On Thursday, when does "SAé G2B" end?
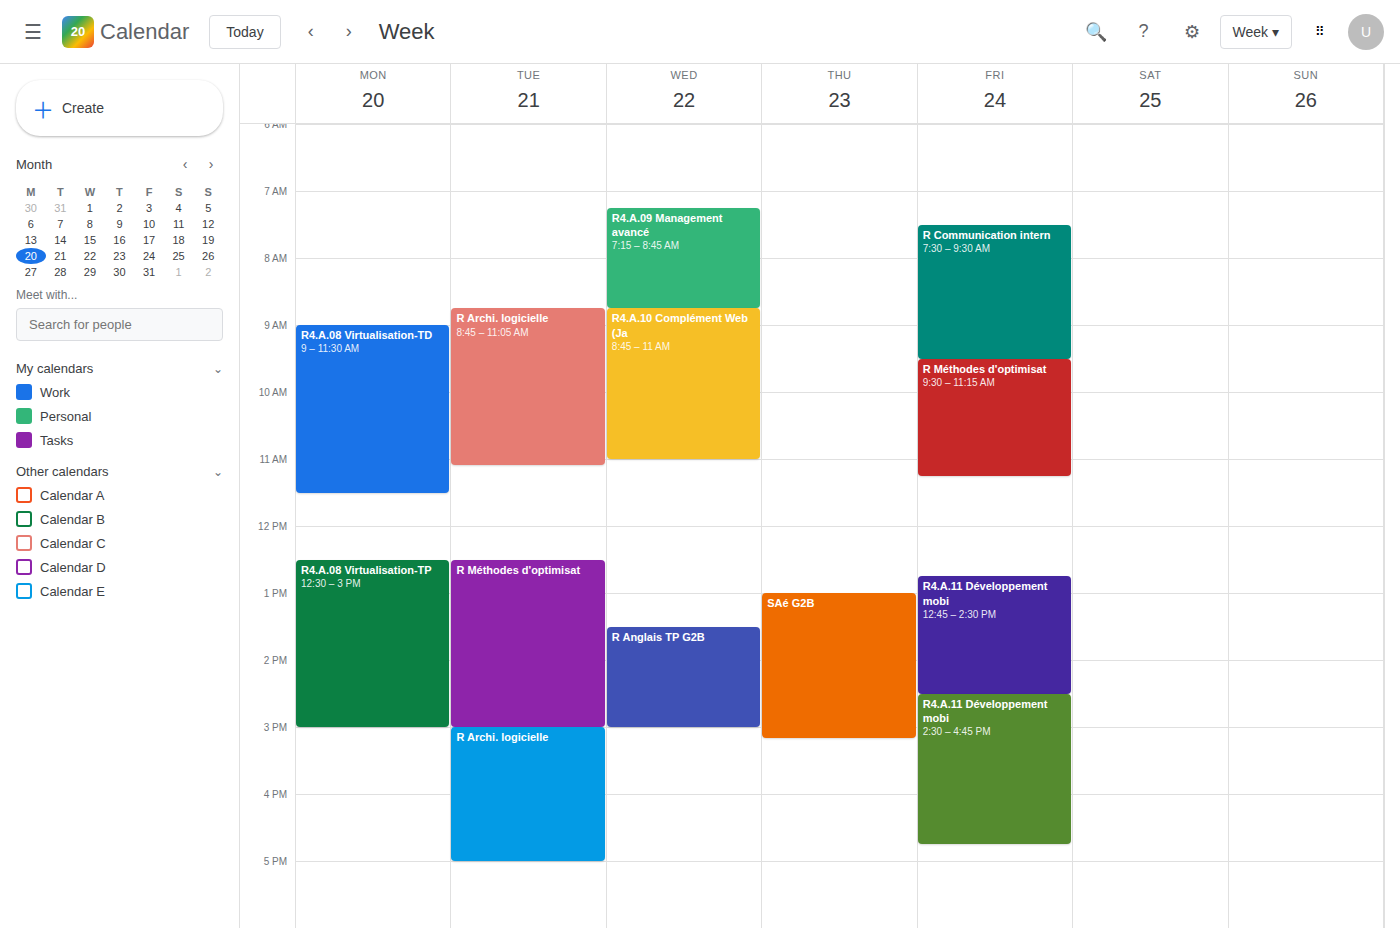
15:10